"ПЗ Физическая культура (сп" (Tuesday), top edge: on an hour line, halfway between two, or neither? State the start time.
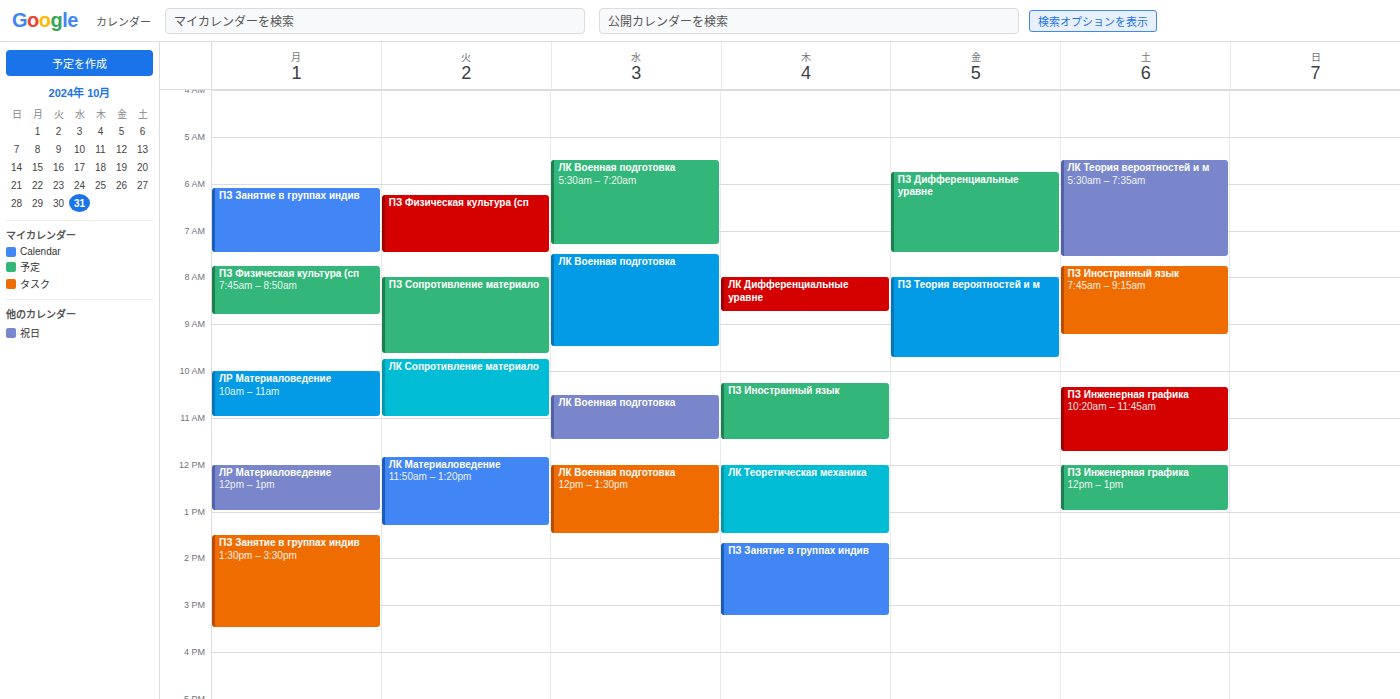
06:15 -- neither: a quarter of the way from the 06:00 line to the 07:00 line.